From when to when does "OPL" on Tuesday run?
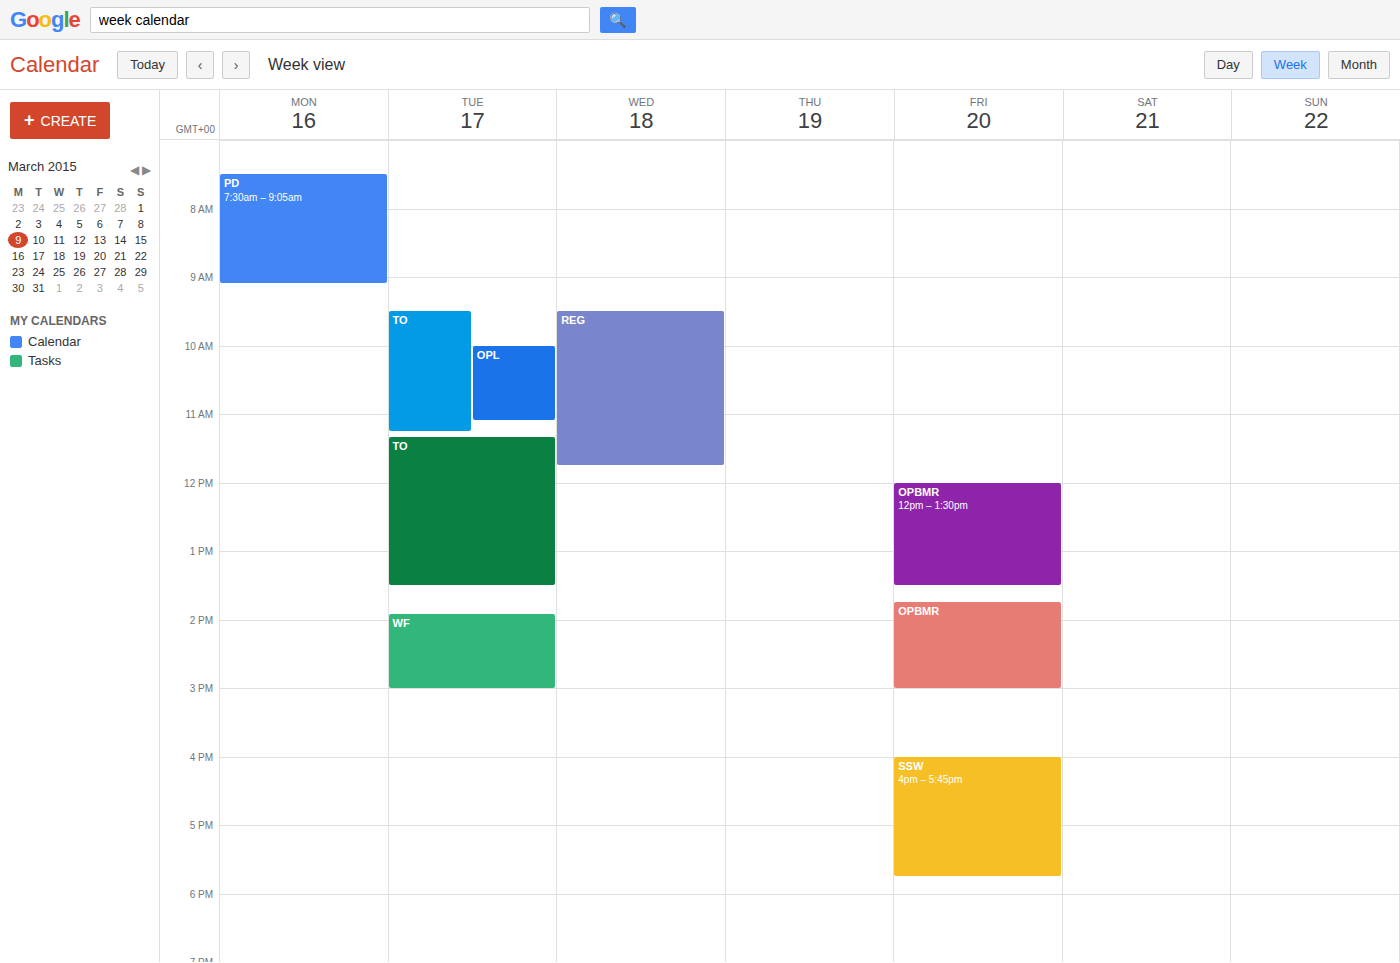
10:00 AM to 11:05 AM